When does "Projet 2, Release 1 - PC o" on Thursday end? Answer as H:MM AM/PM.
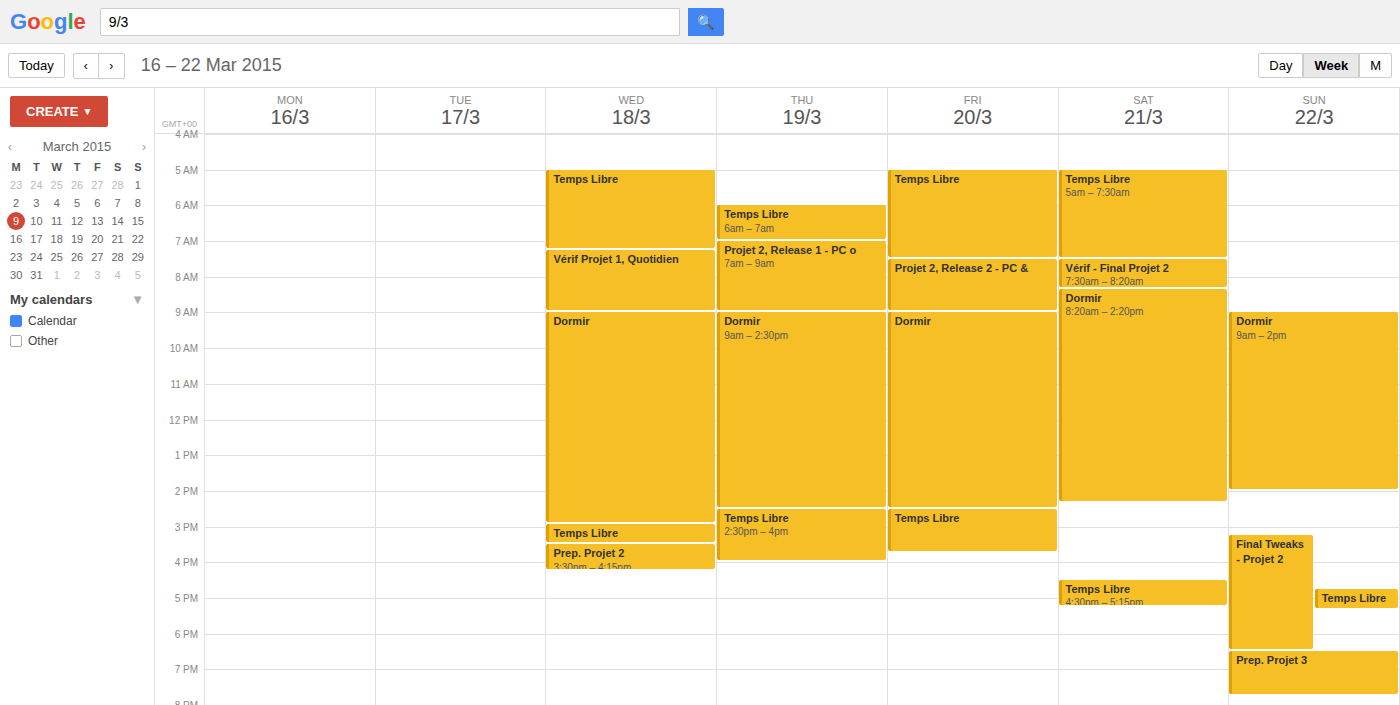
9:00 AM